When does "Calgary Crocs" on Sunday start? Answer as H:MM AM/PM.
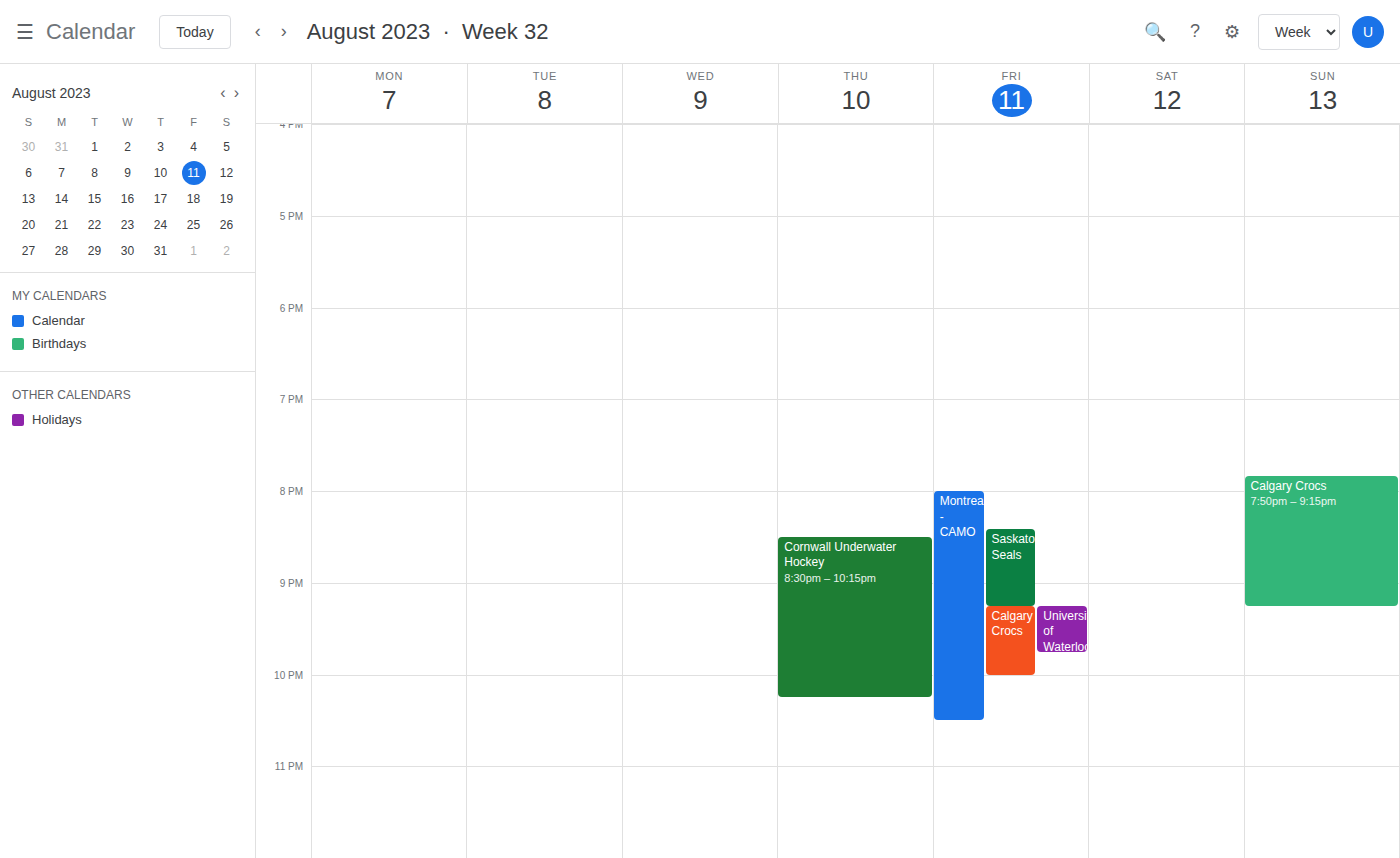
7:50 PM